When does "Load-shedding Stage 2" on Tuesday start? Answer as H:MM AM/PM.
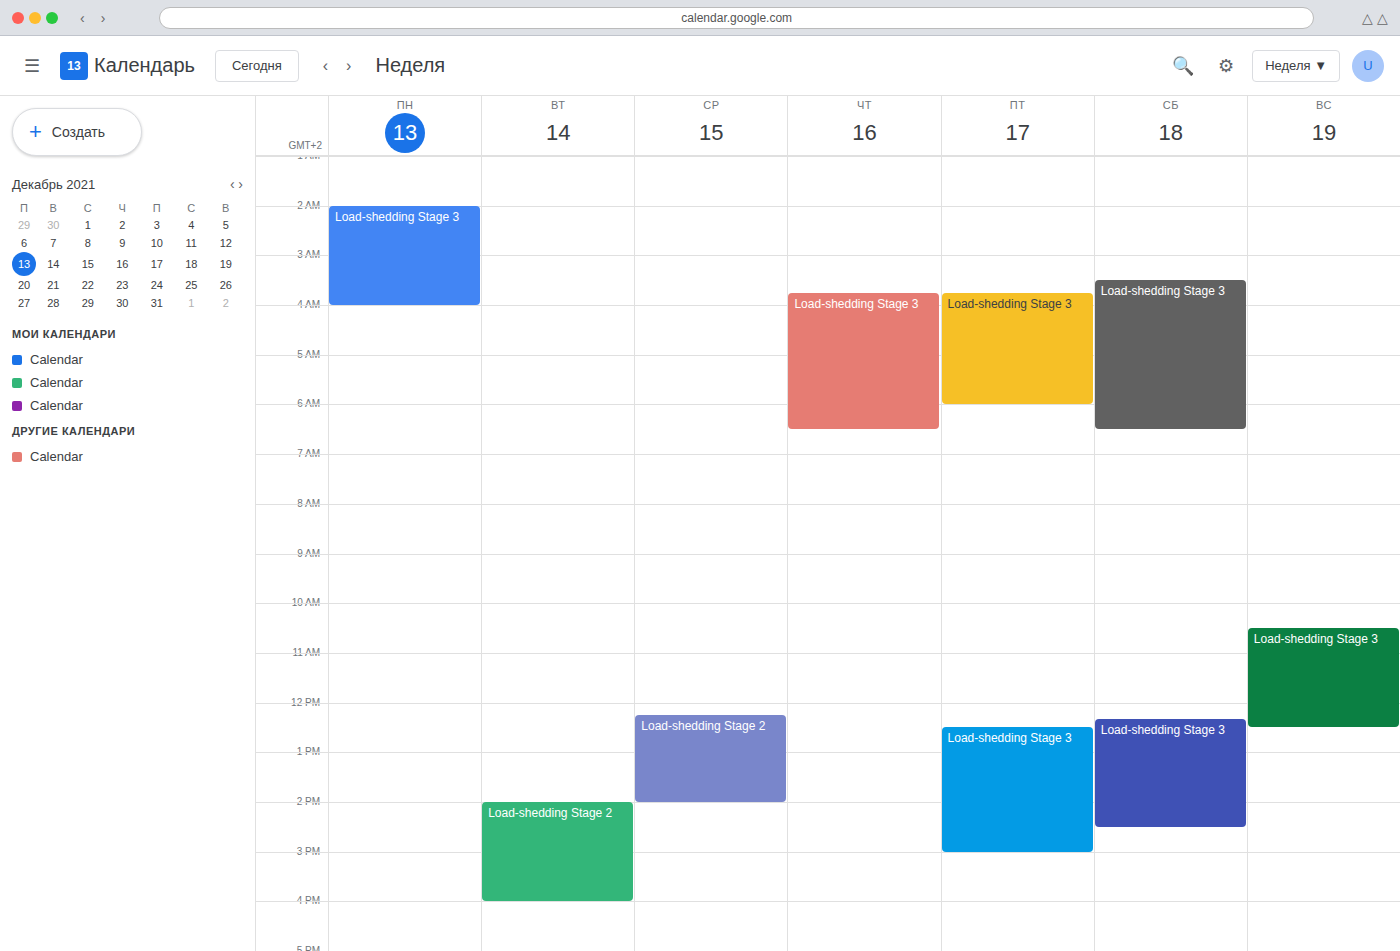
2:00 PM